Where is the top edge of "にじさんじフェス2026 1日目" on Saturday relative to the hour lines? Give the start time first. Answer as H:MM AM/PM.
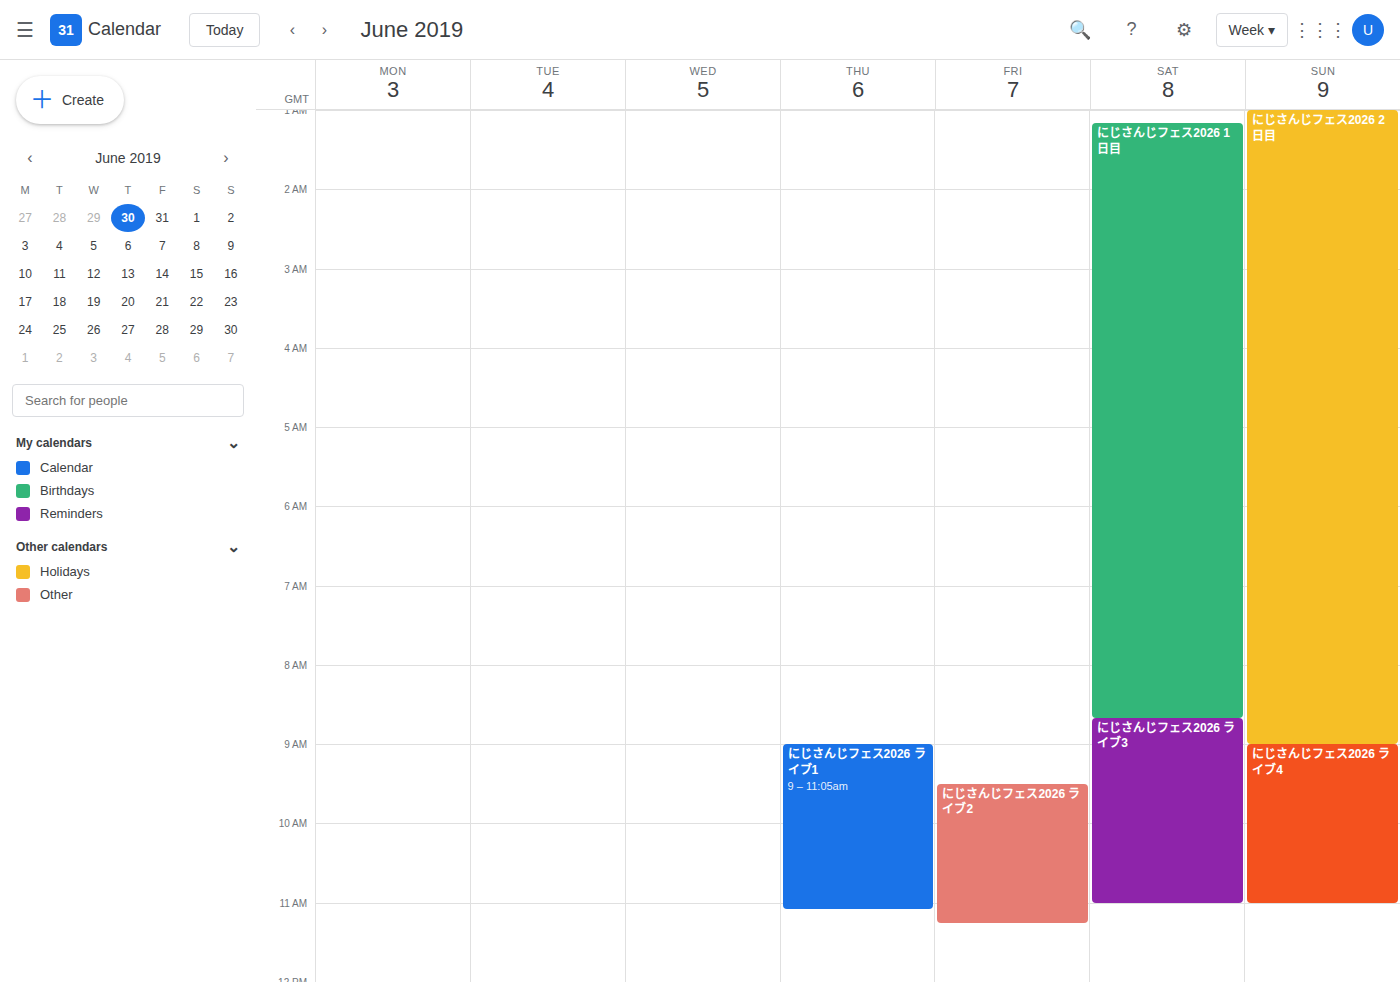
1:10 AM -- neither: 10 minutes below the 1 AM line and 50 minutes above the 2 AM line.